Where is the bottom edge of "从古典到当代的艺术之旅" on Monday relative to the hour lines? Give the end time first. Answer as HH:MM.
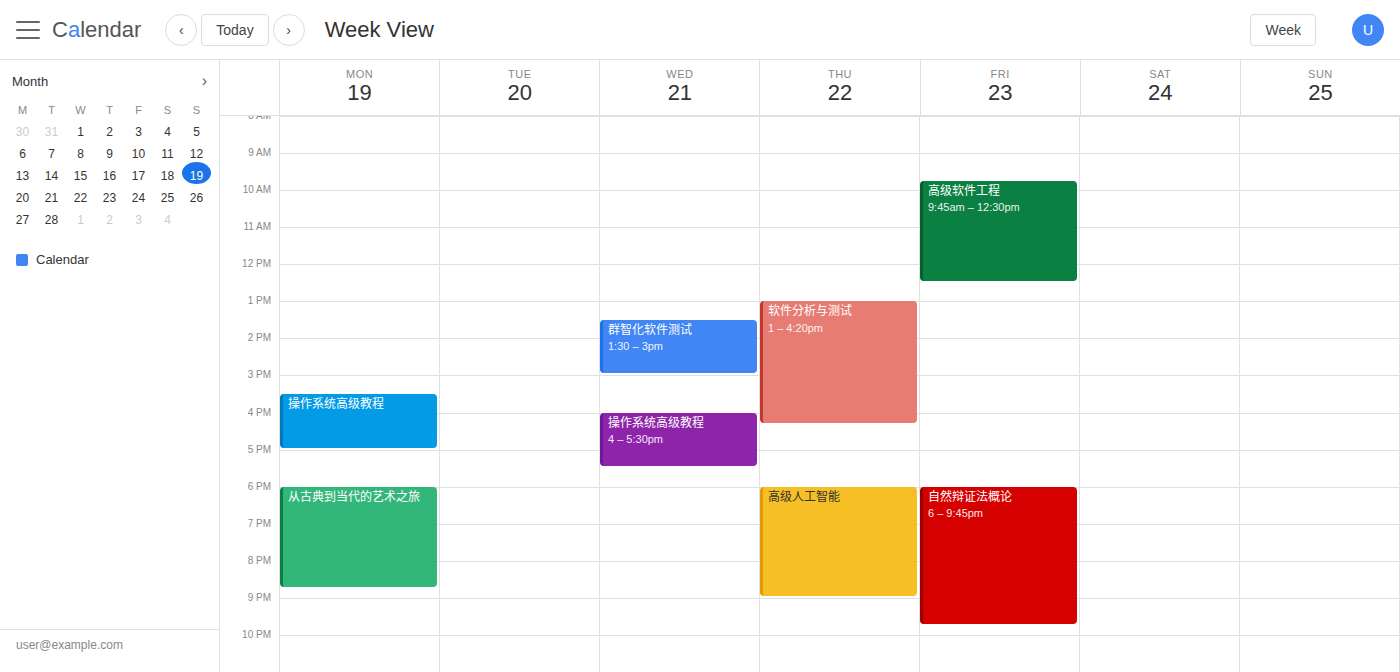
20:45 -- neither: three quarters of the way from the 20:00 line to the 21:00 line.